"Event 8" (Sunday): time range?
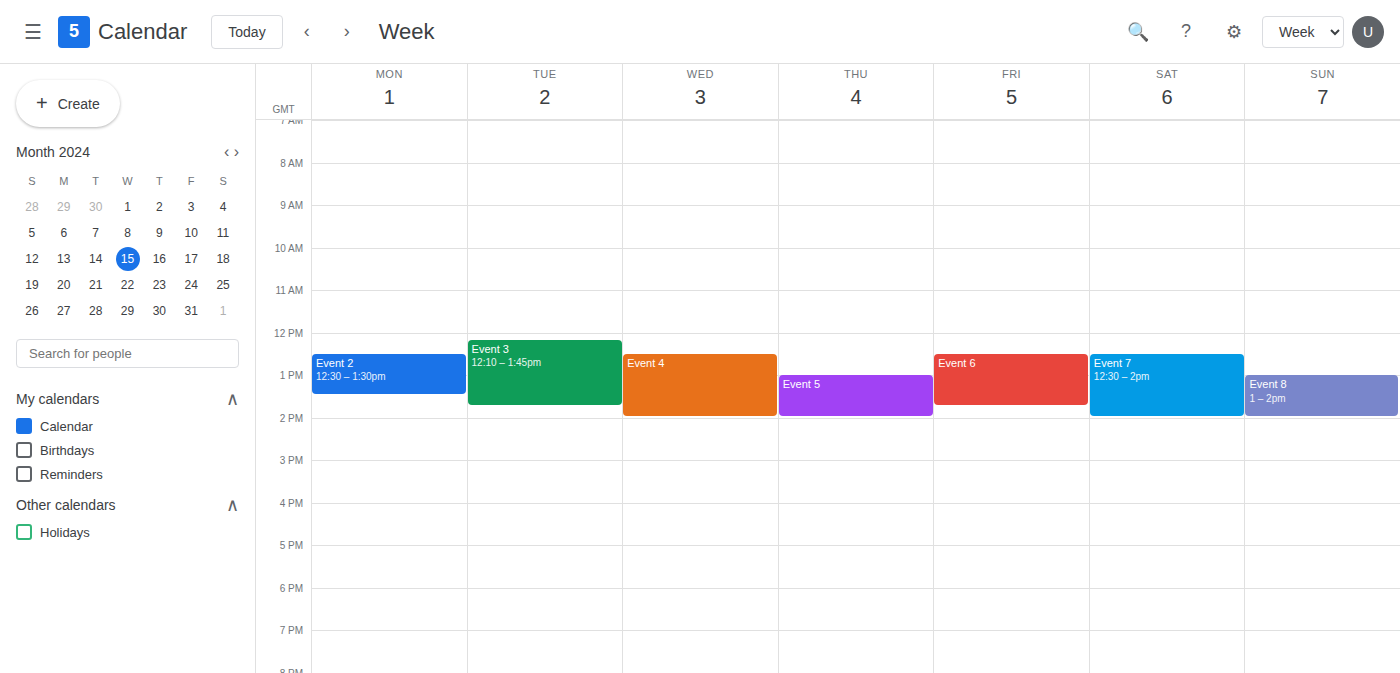
1:00 PM to 2:00 PM